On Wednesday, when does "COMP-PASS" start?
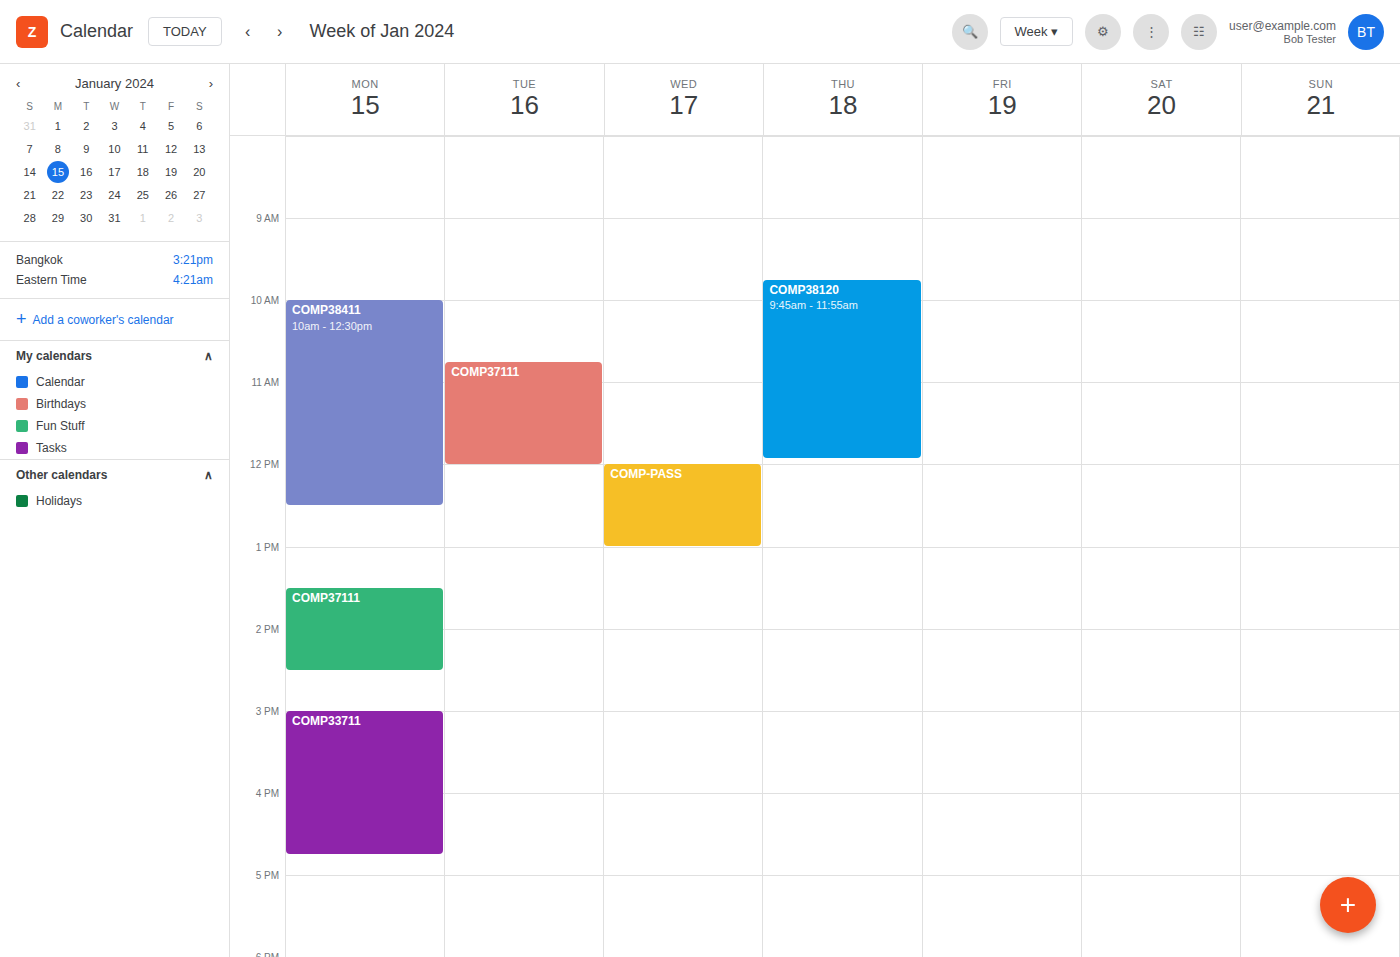
12:00 PM